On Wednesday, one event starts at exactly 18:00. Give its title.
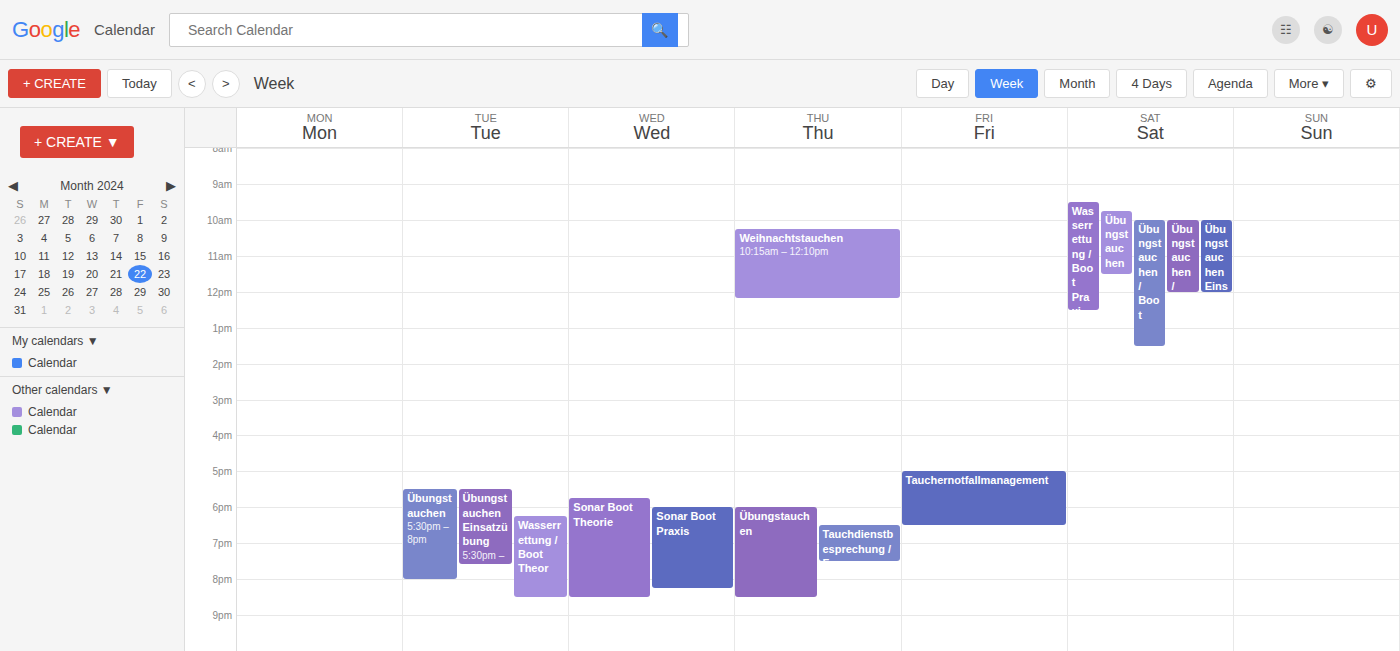
"Sonar Boot Praxis"